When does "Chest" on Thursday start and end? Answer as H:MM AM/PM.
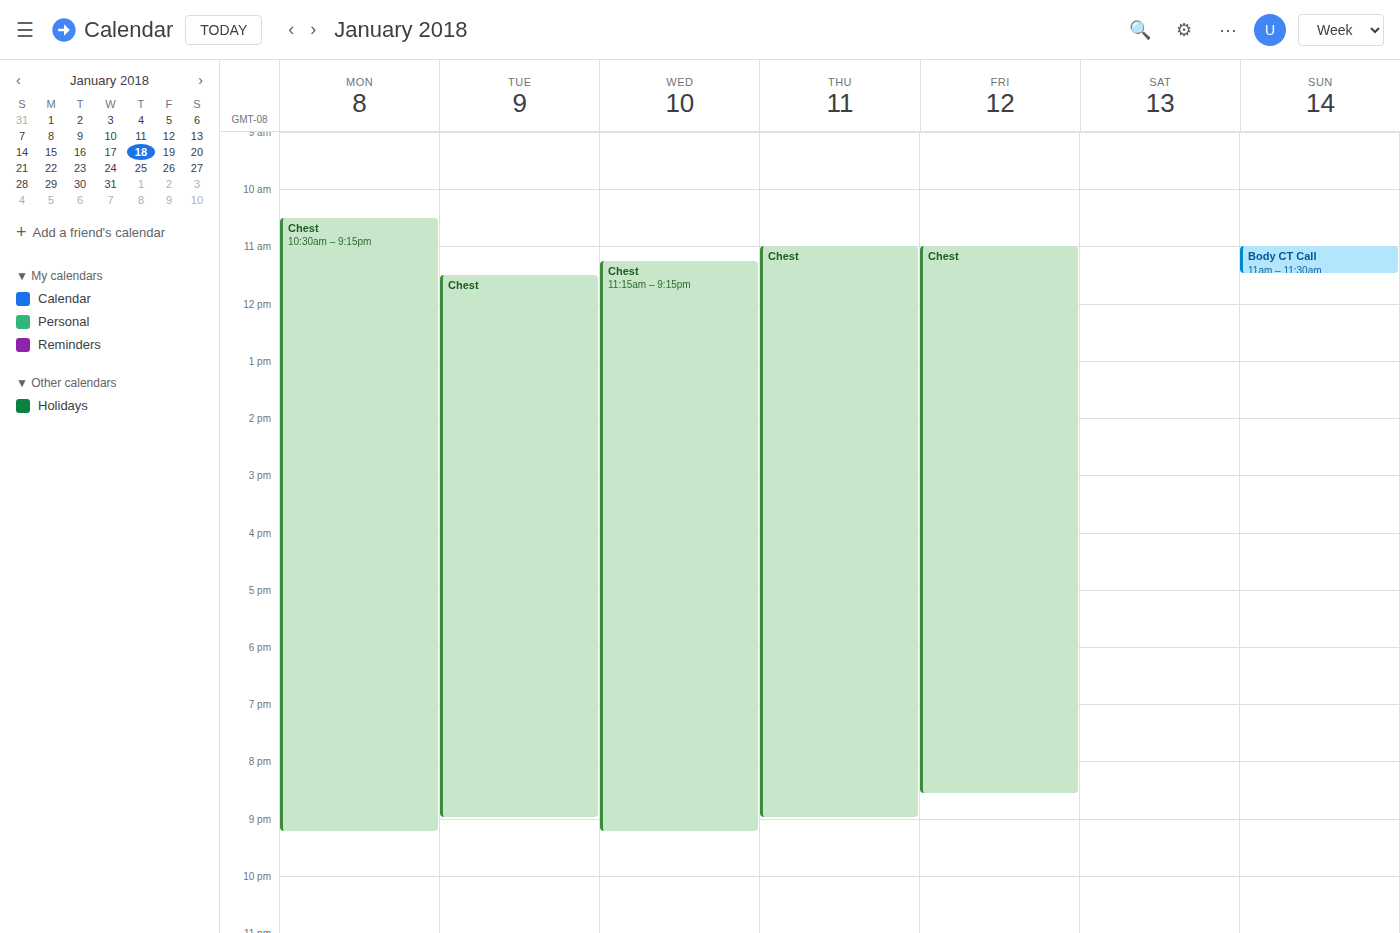
11:00 AM to 9:00 PM